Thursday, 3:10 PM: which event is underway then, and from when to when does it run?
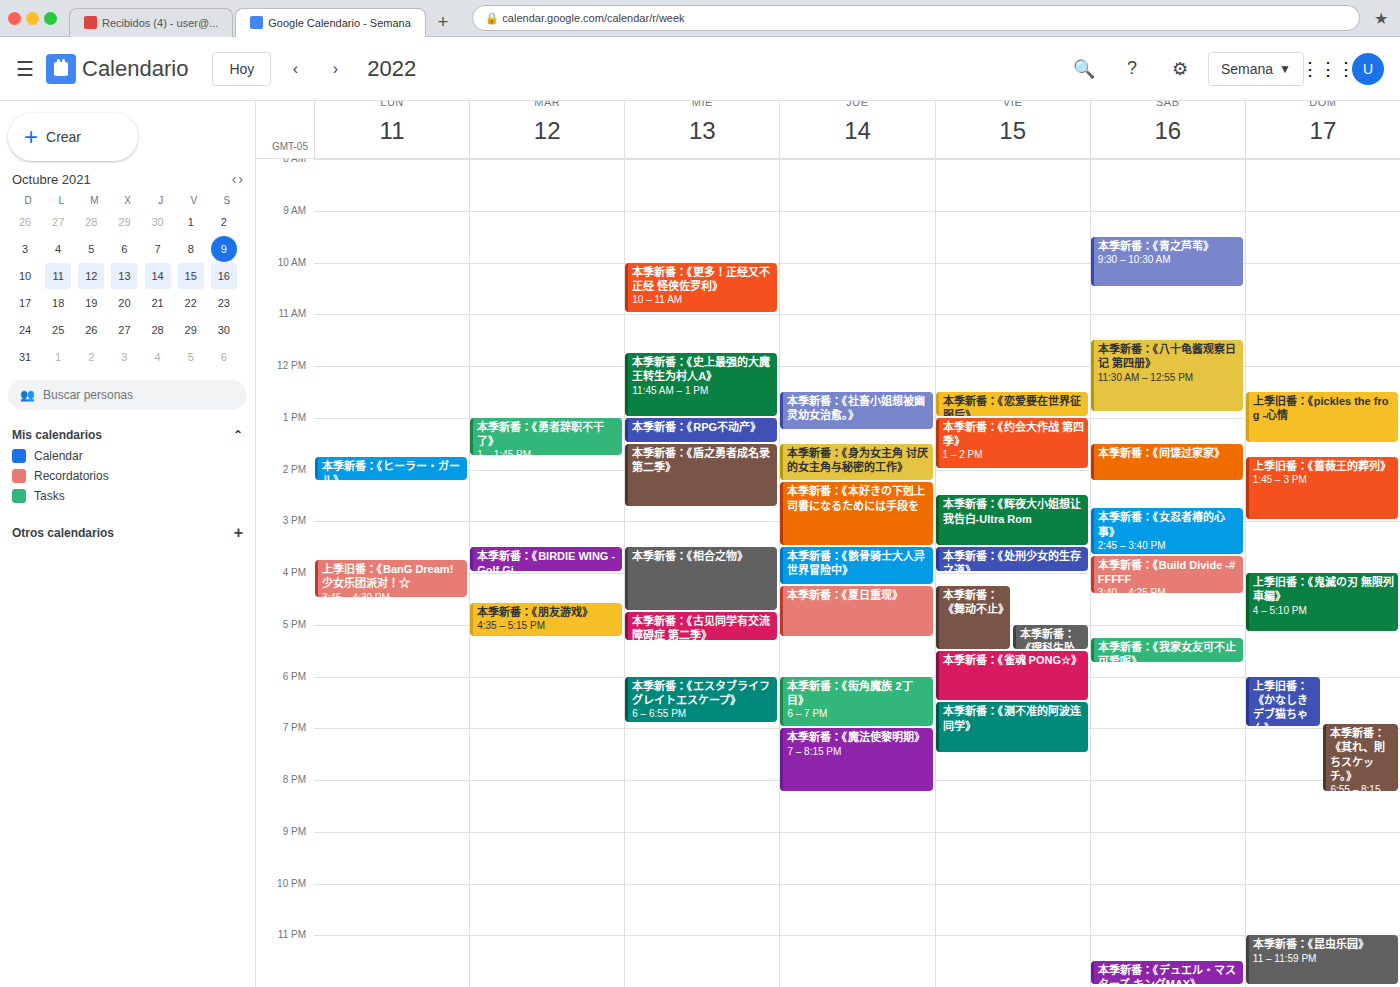
"本季新番：《本好きの下剋上 司書になるためには手段を", 2:15 PM to 3:30 PM